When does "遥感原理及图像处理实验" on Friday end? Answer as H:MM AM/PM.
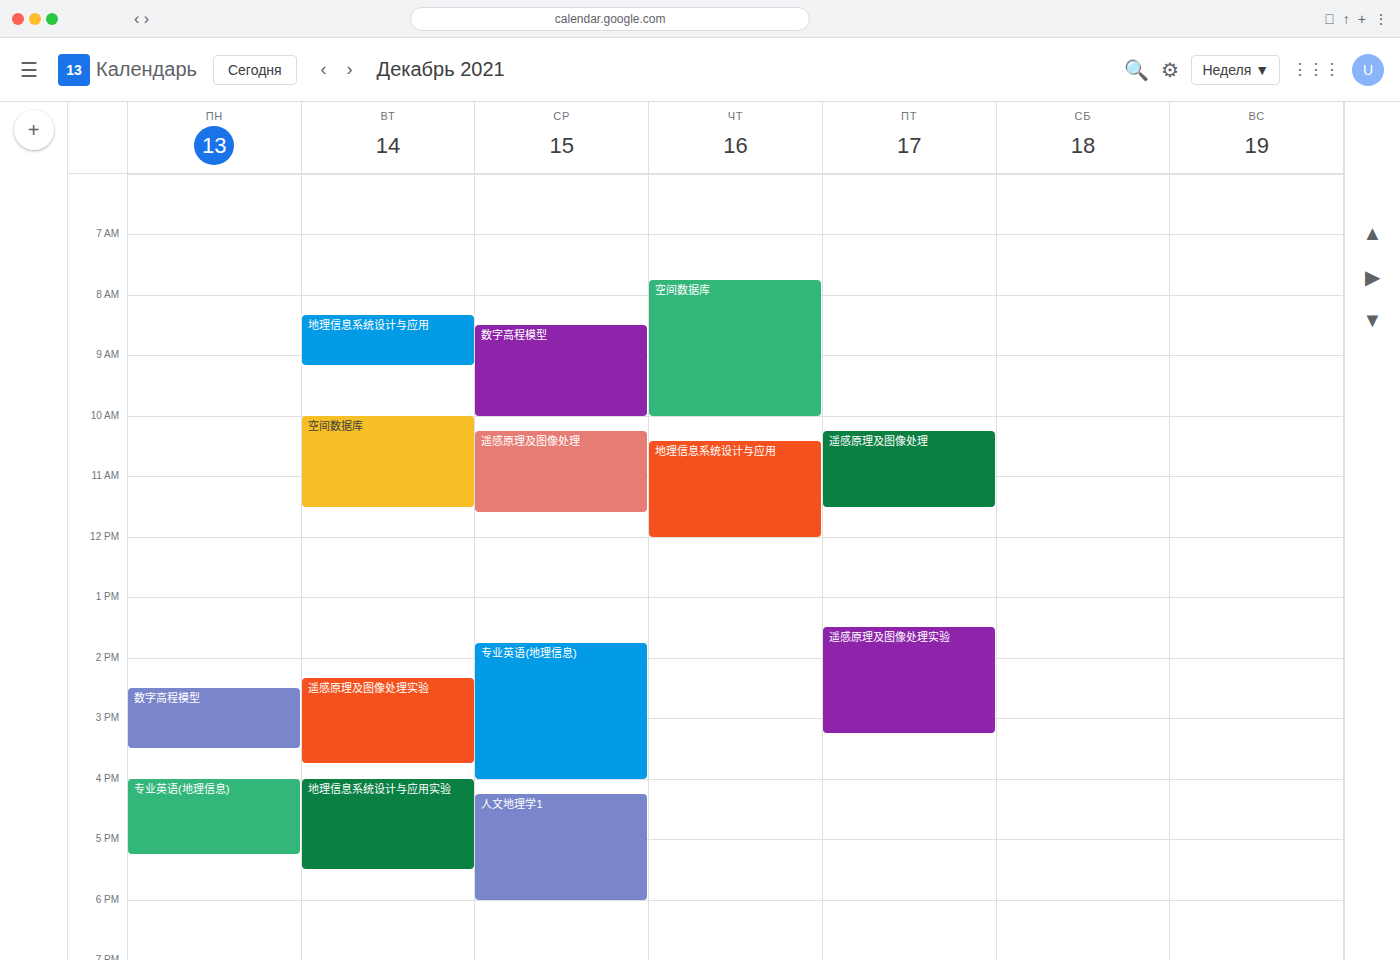
3:15 PM